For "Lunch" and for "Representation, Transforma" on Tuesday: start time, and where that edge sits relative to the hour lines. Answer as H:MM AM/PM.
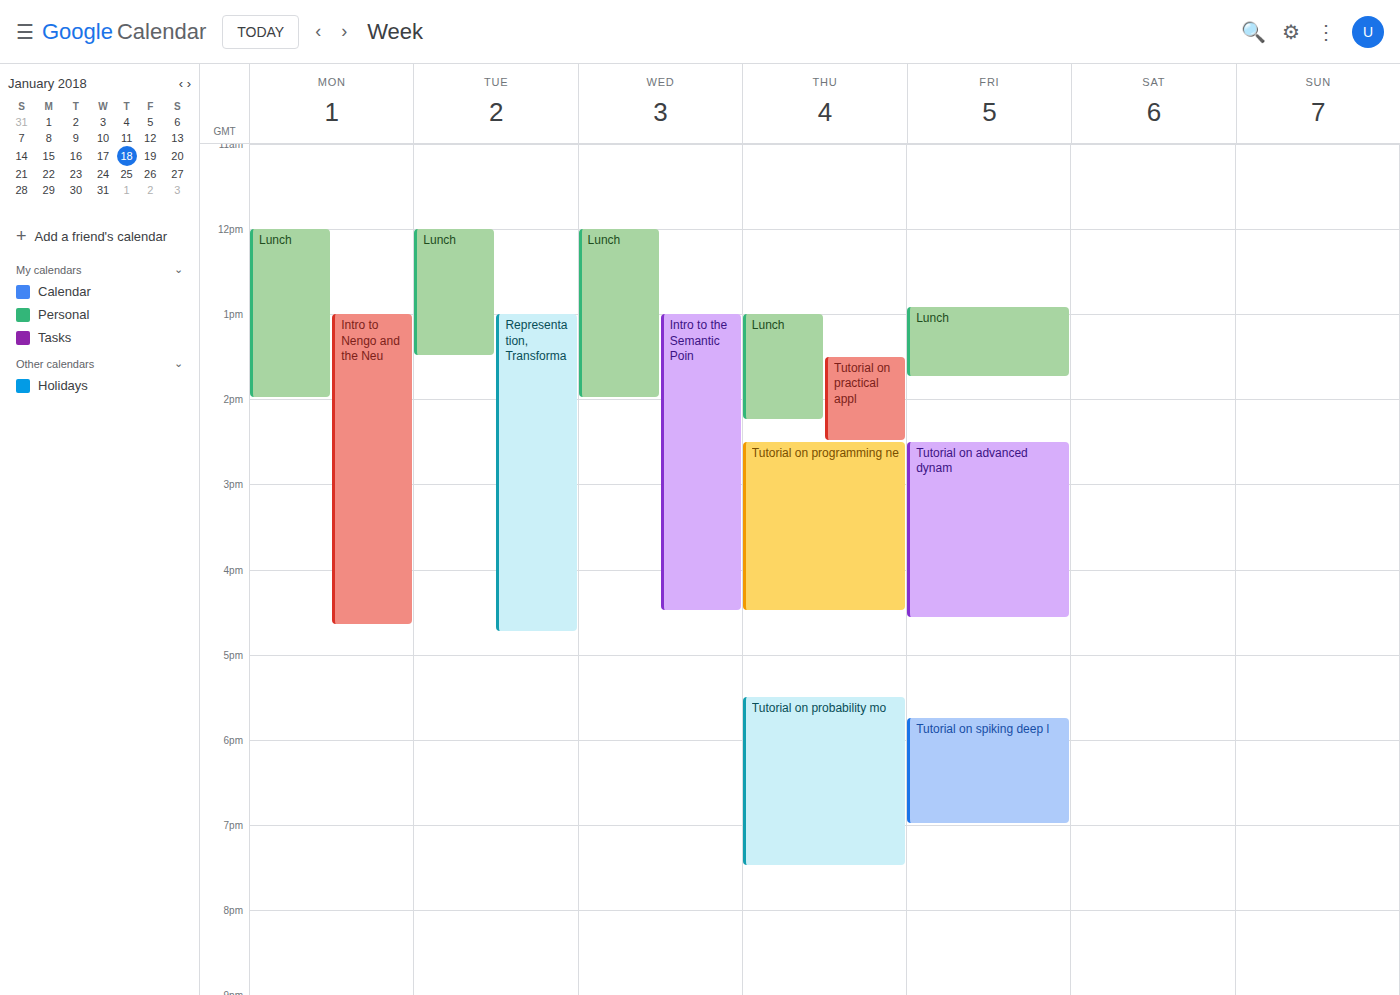
"Lunch": 12:00 PM, exactly on the 12 PM line. "Representation, Transforma": 1:00 PM, exactly on the 1 PM line.